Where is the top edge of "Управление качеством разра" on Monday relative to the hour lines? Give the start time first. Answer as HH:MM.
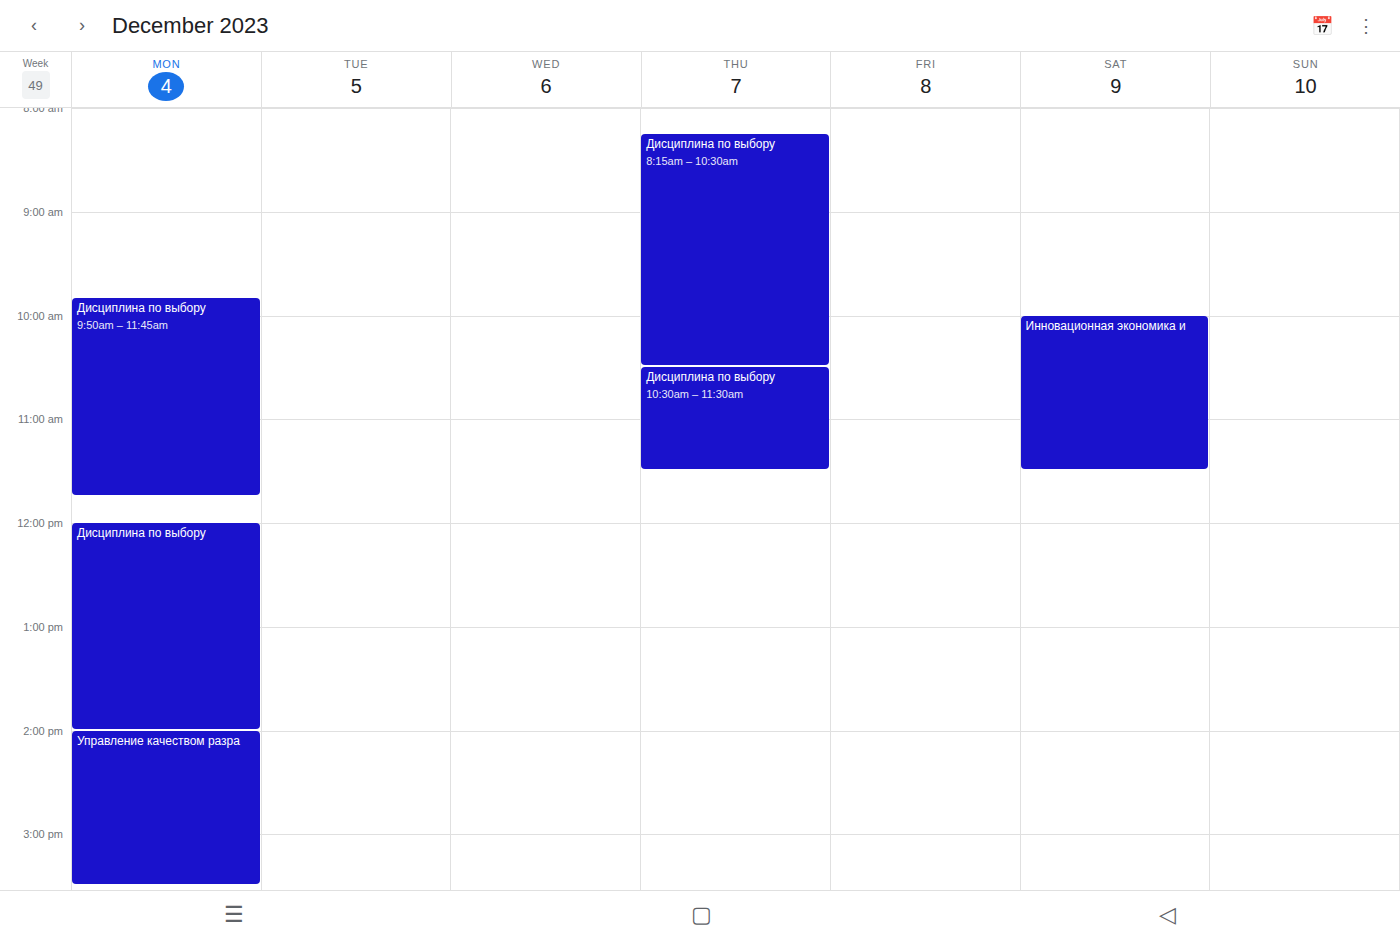
14:00 -- exactly on the 14:00 line.